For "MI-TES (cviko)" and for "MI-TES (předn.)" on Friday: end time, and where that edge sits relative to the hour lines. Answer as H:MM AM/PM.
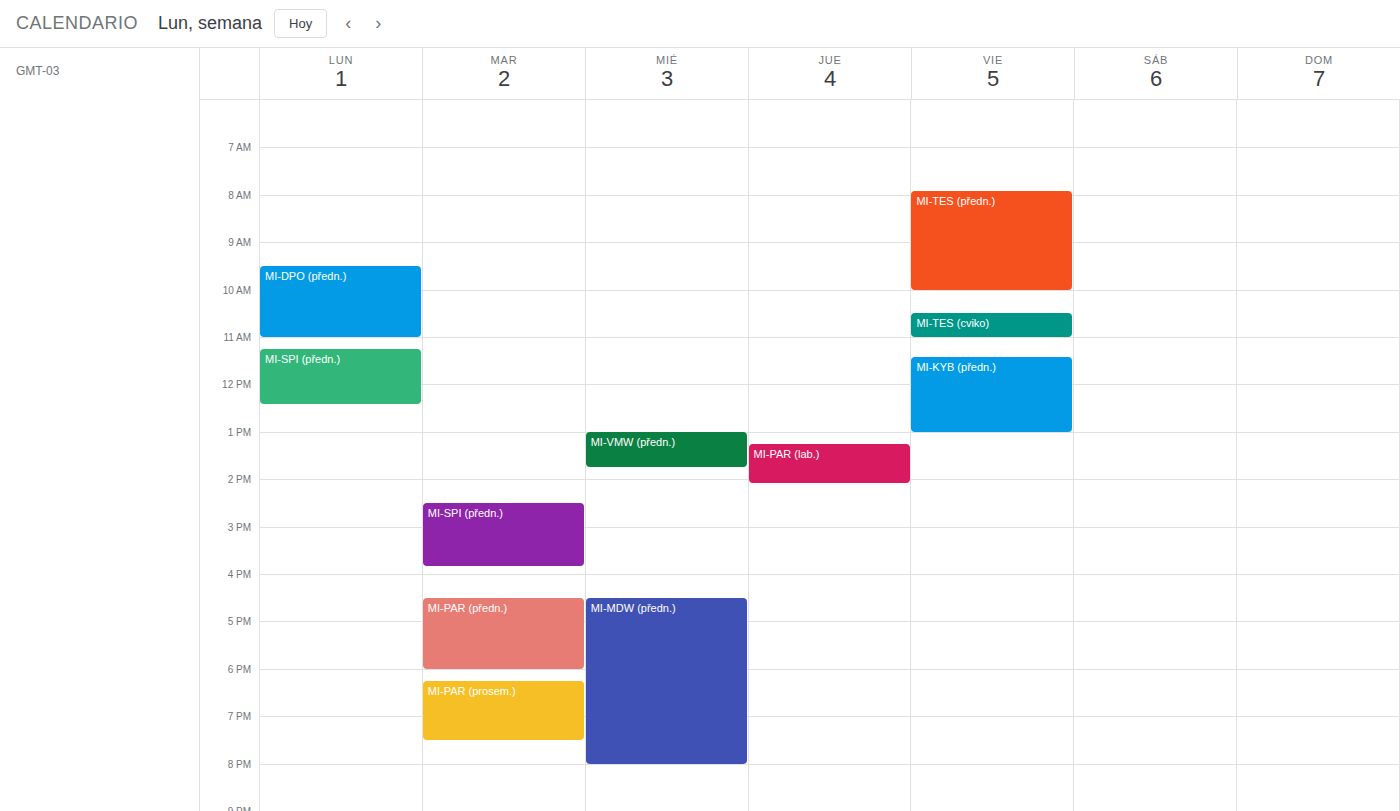
"MI-TES (cviko)": 11:00 AM, exactly on the 11 AM line. "MI-TES (předn.)": 10:00 AM, exactly on the 10 AM line.